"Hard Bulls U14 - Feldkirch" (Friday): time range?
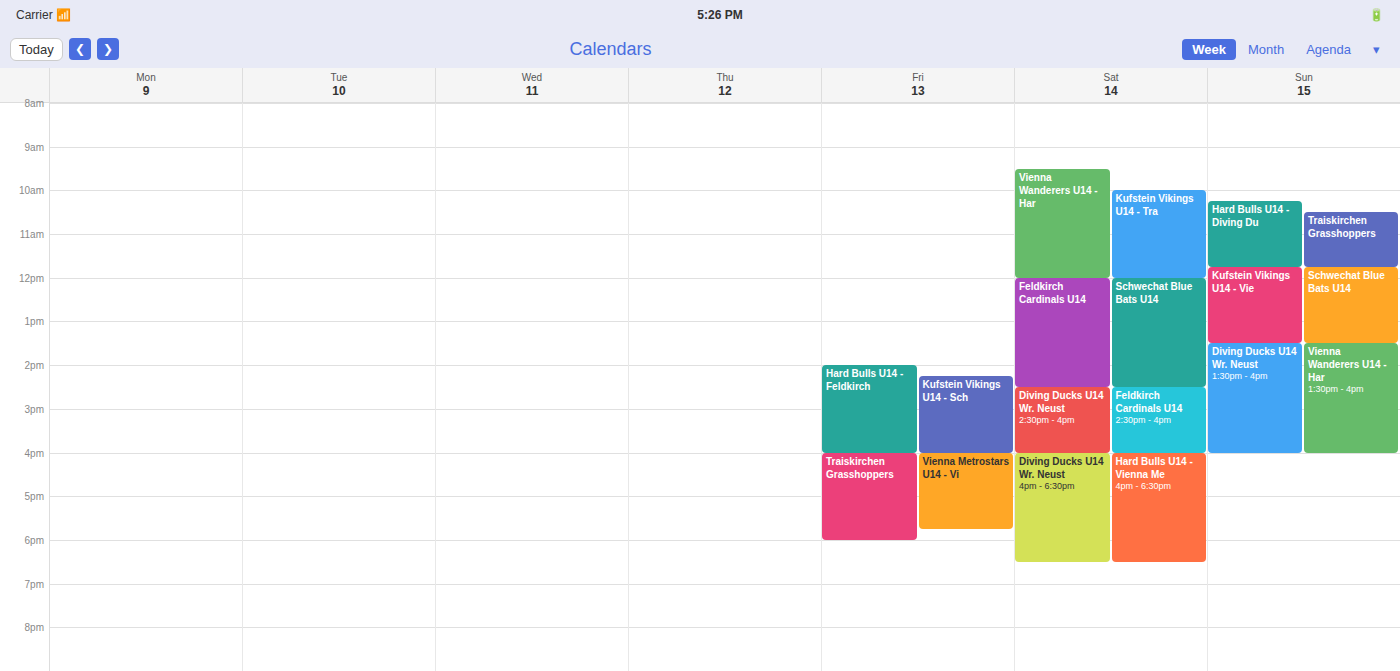
2:00 PM to 4:00 PM